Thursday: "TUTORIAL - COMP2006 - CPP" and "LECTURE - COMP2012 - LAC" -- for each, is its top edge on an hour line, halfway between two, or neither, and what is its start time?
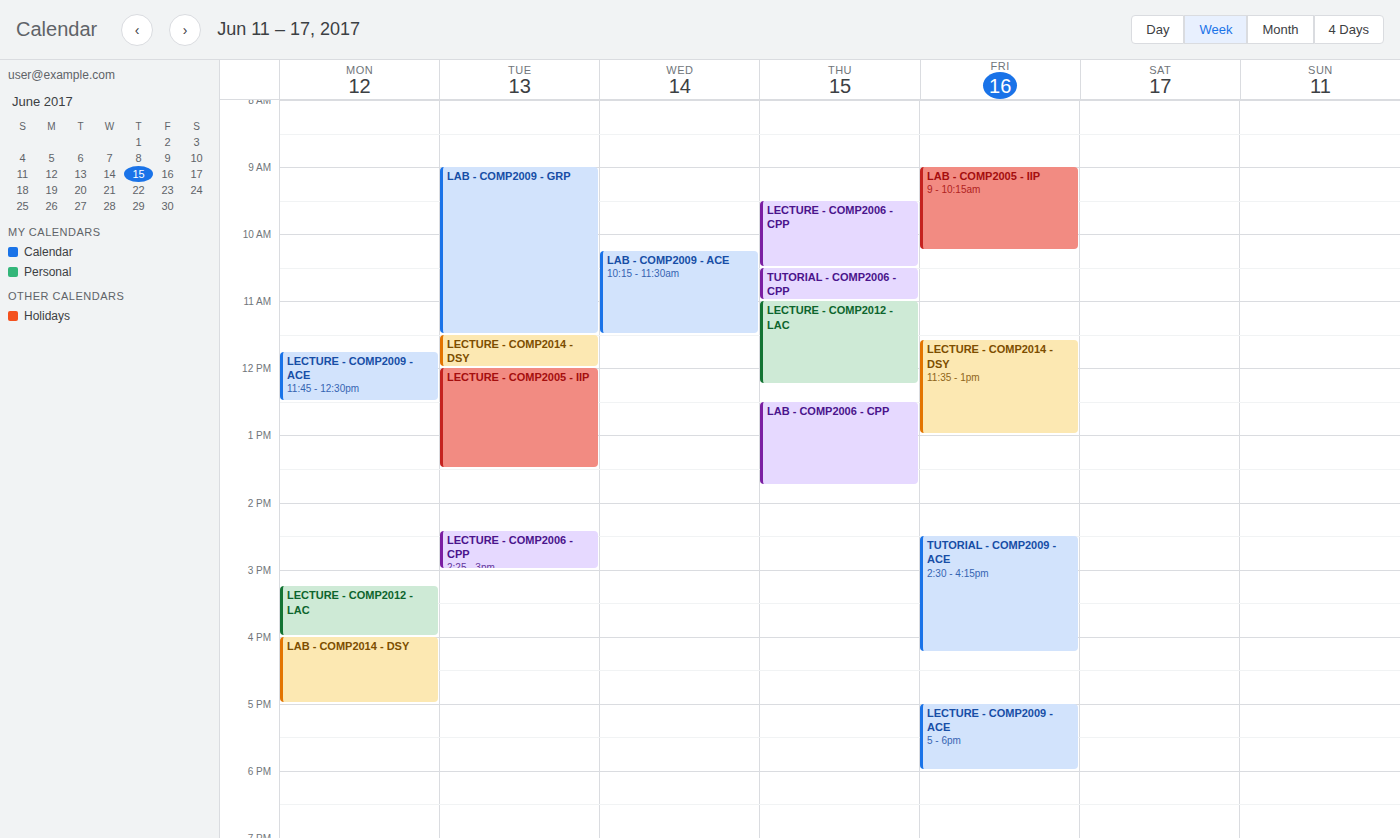
"TUTORIAL - COMP2006 - CPP": 10:30 AM, halfway between the 10 AM and 11 AM lines. "LECTURE - COMP2012 - LAC": 11:00 AM, exactly on the 11 AM line.